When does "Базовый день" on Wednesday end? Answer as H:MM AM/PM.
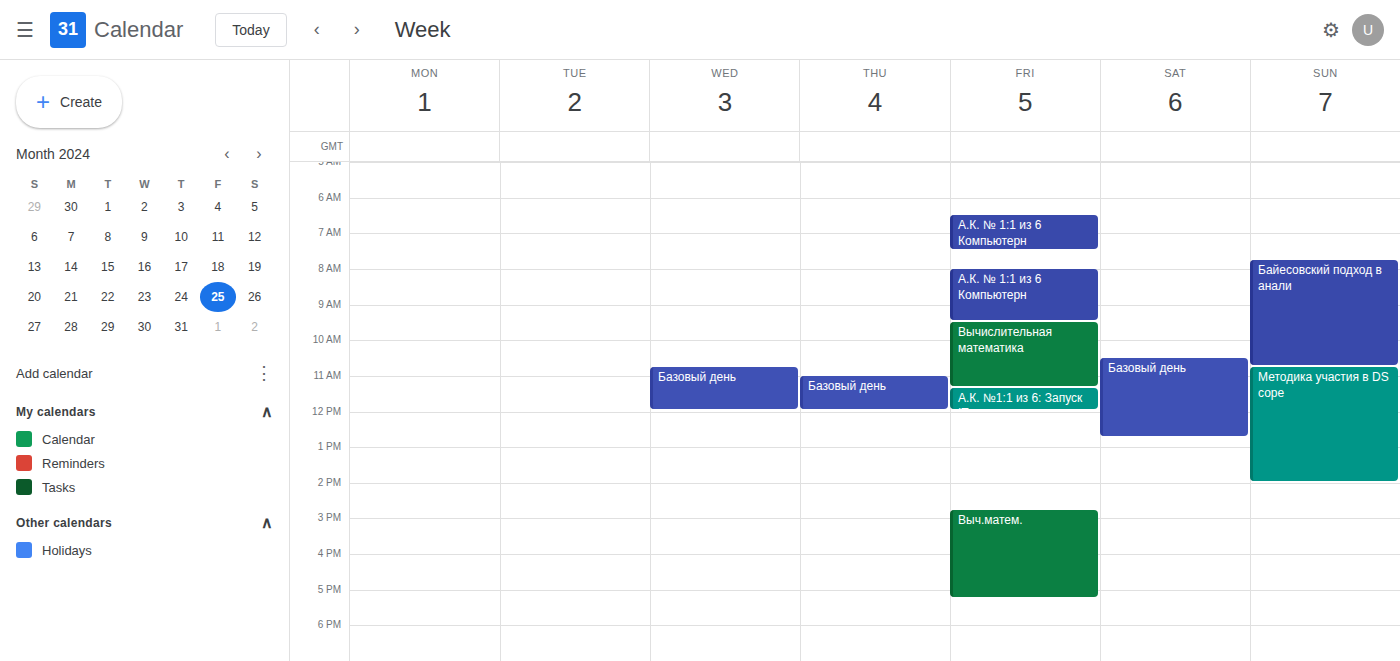
12:00 PM